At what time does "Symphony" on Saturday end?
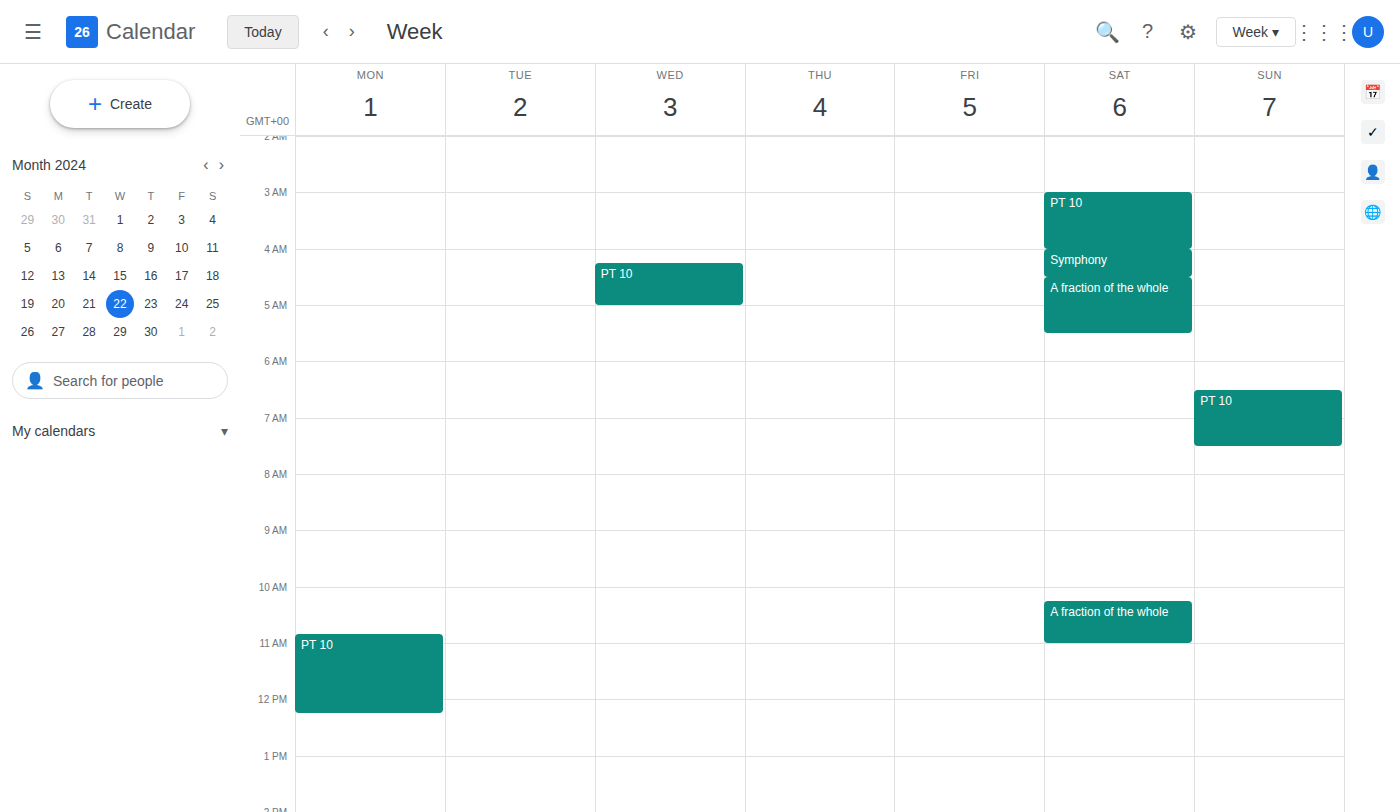
4:30 AM